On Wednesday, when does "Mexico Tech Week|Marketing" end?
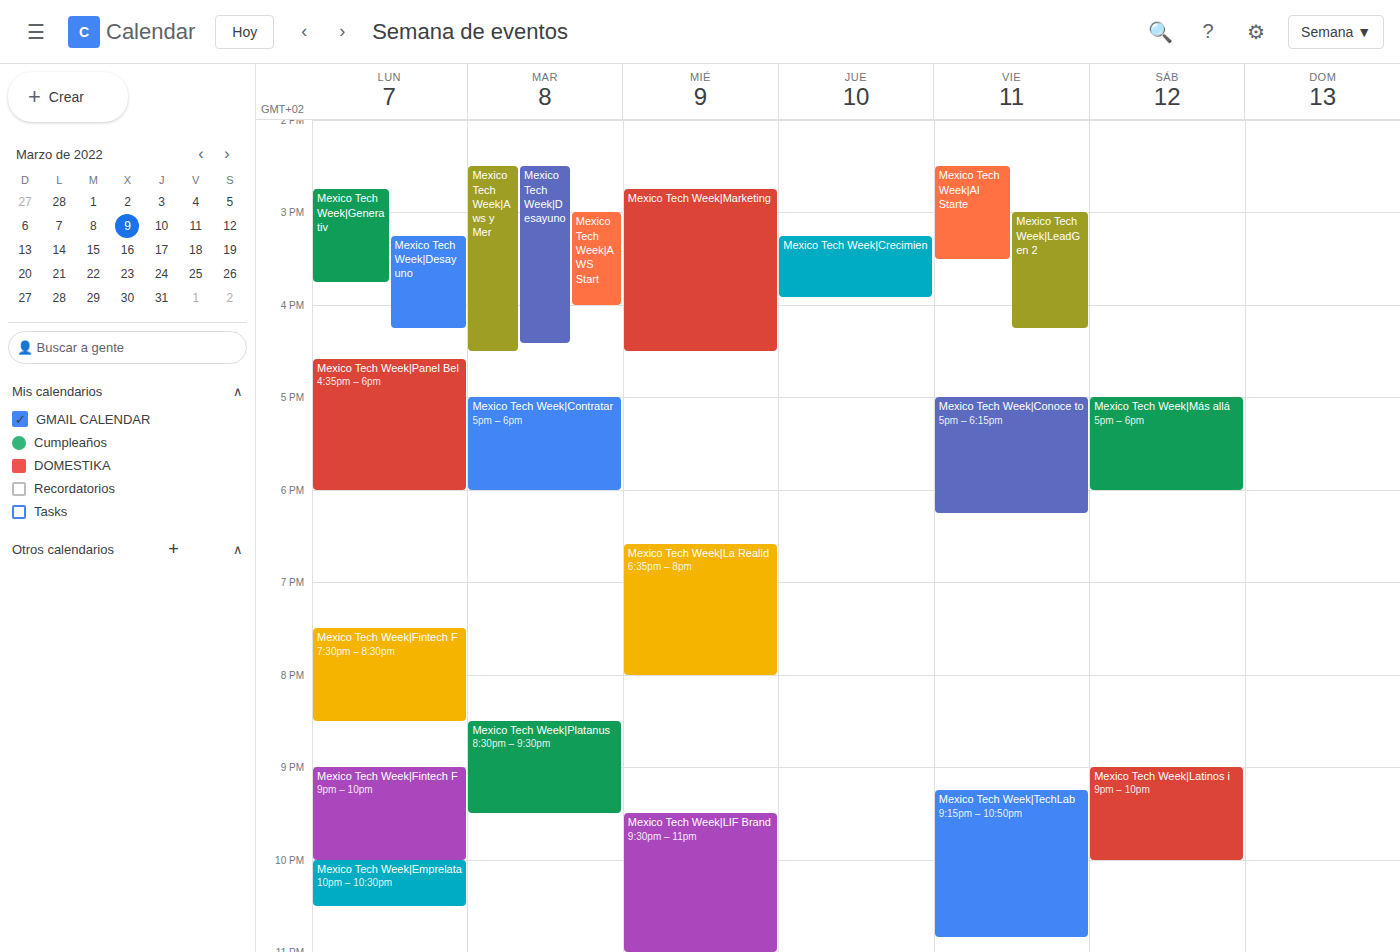
4:30 PM